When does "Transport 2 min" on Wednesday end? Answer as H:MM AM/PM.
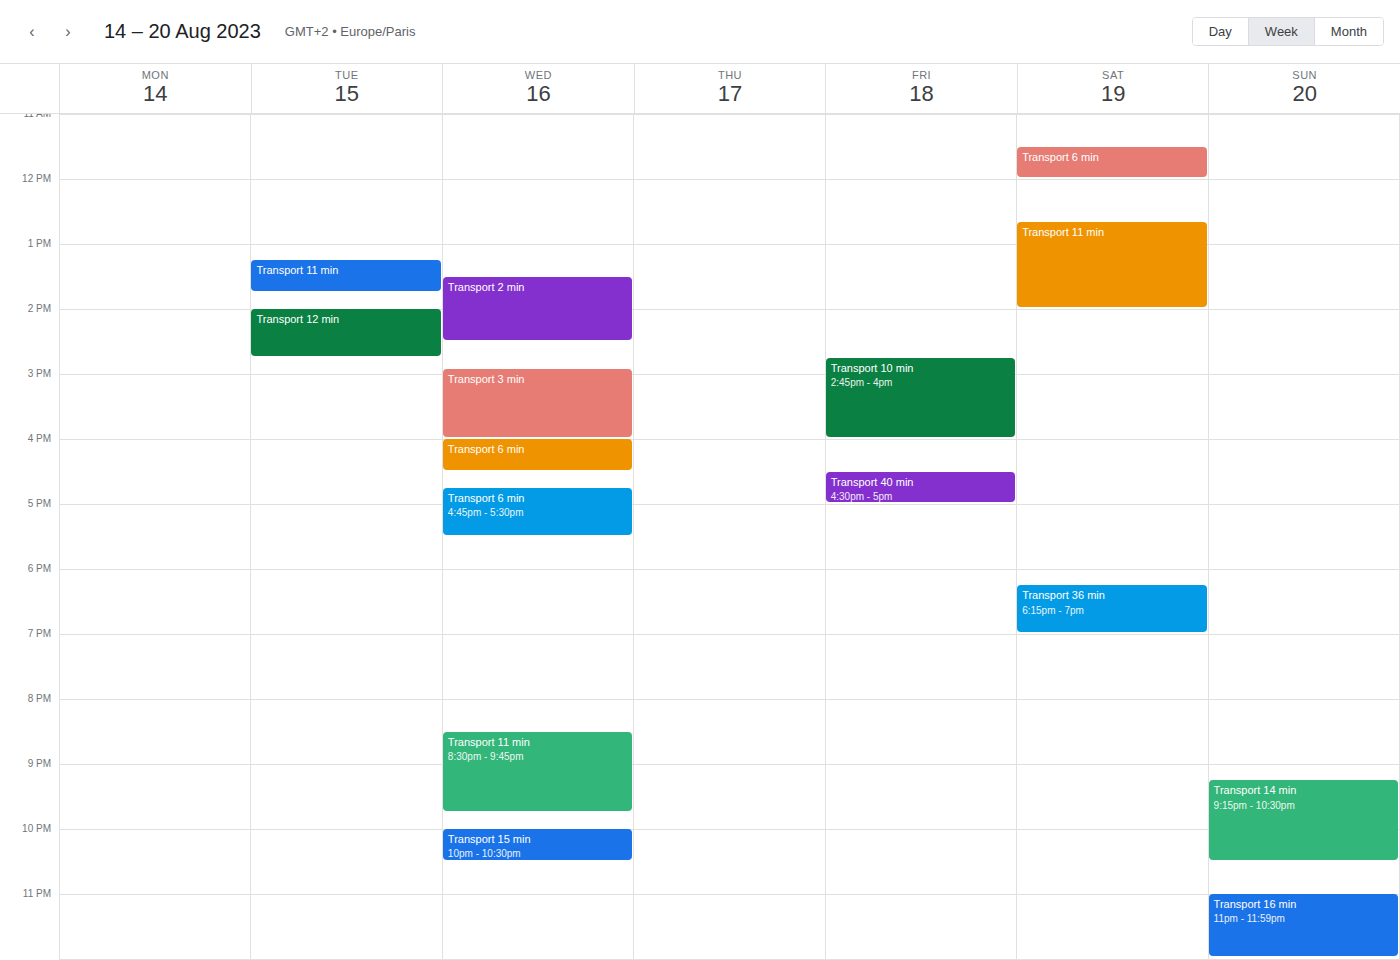
2:30 PM